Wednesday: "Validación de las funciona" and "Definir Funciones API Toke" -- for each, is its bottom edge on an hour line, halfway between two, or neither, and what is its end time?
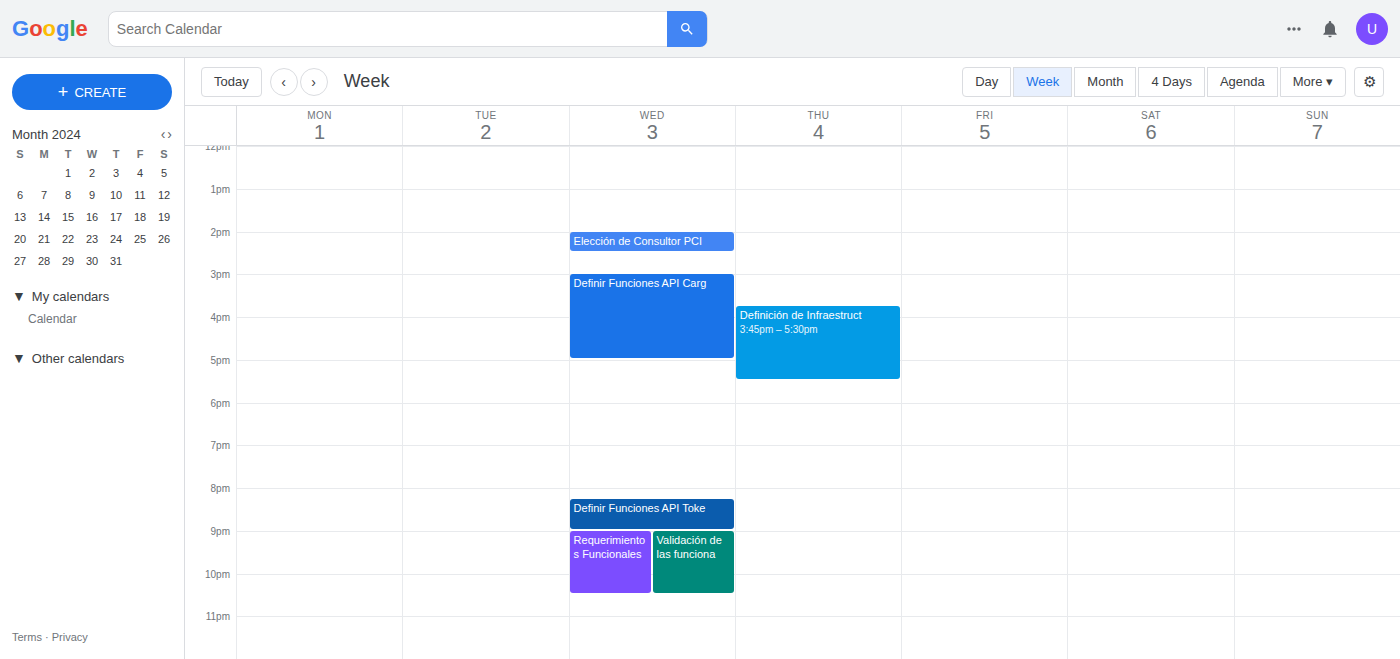
"Validación de las funciona": 10:30 PM, halfway between the 10 PM and 11 PM lines. "Definir Funciones API Toke": 9:00 PM, exactly on the 9 PM line.